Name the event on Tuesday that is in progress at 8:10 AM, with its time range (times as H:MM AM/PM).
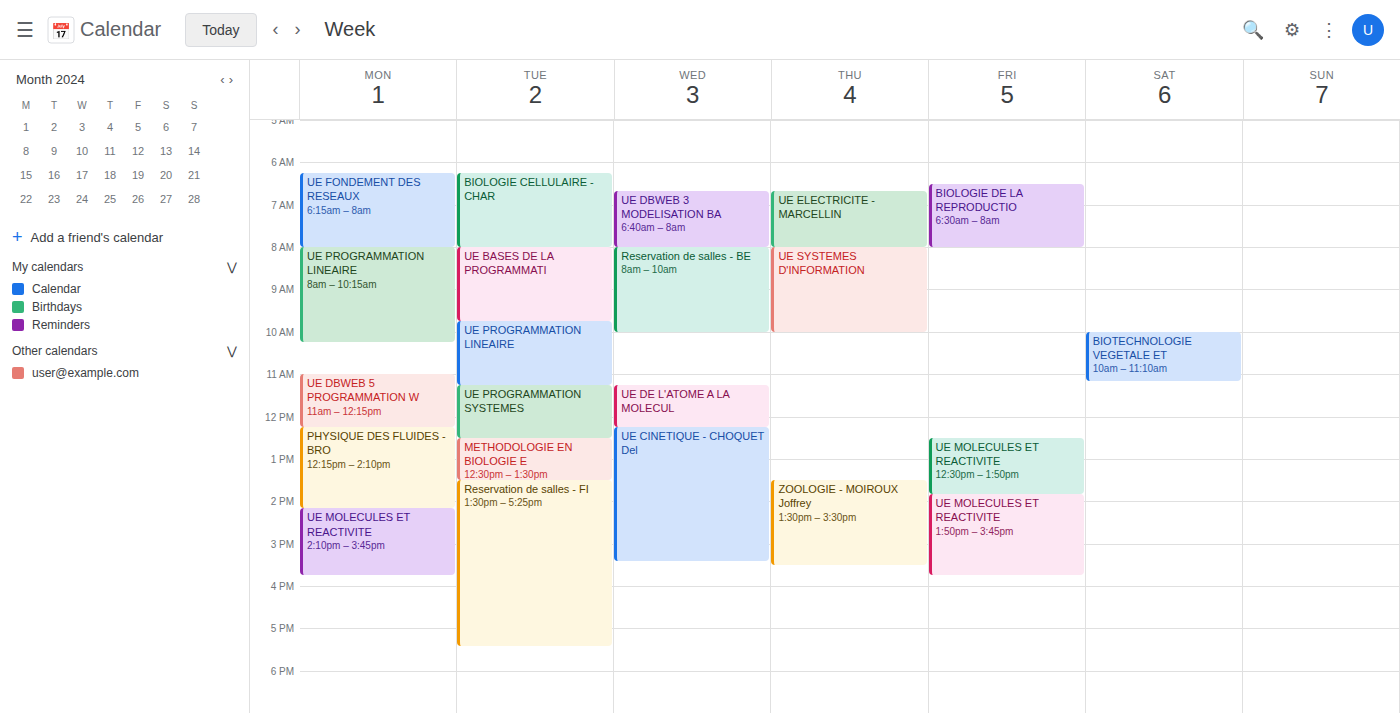
"UE BASES DE LA PROGRAMMATI", 8:00 AM to 9:45 AM